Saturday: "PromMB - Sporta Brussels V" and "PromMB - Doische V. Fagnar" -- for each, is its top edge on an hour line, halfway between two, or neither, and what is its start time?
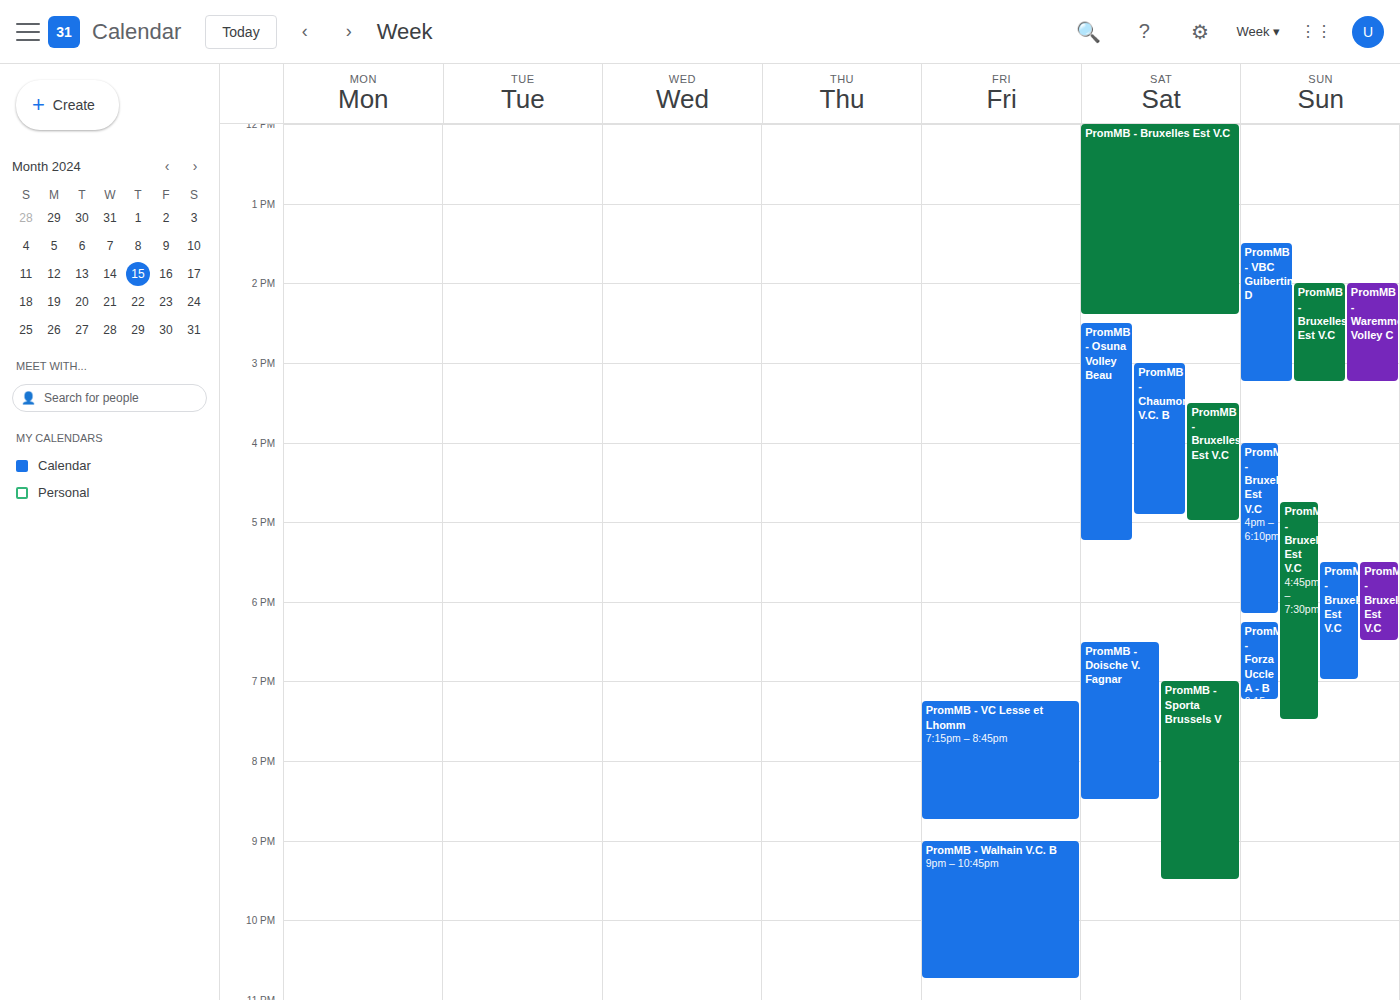
"PromMB - Sporta Brussels V": 7:00 PM, exactly on the 7 PM line. "PromMB - Doische V. Fagnar": 6:30 PM, halfway between the 6 PM and 7 PM lines.